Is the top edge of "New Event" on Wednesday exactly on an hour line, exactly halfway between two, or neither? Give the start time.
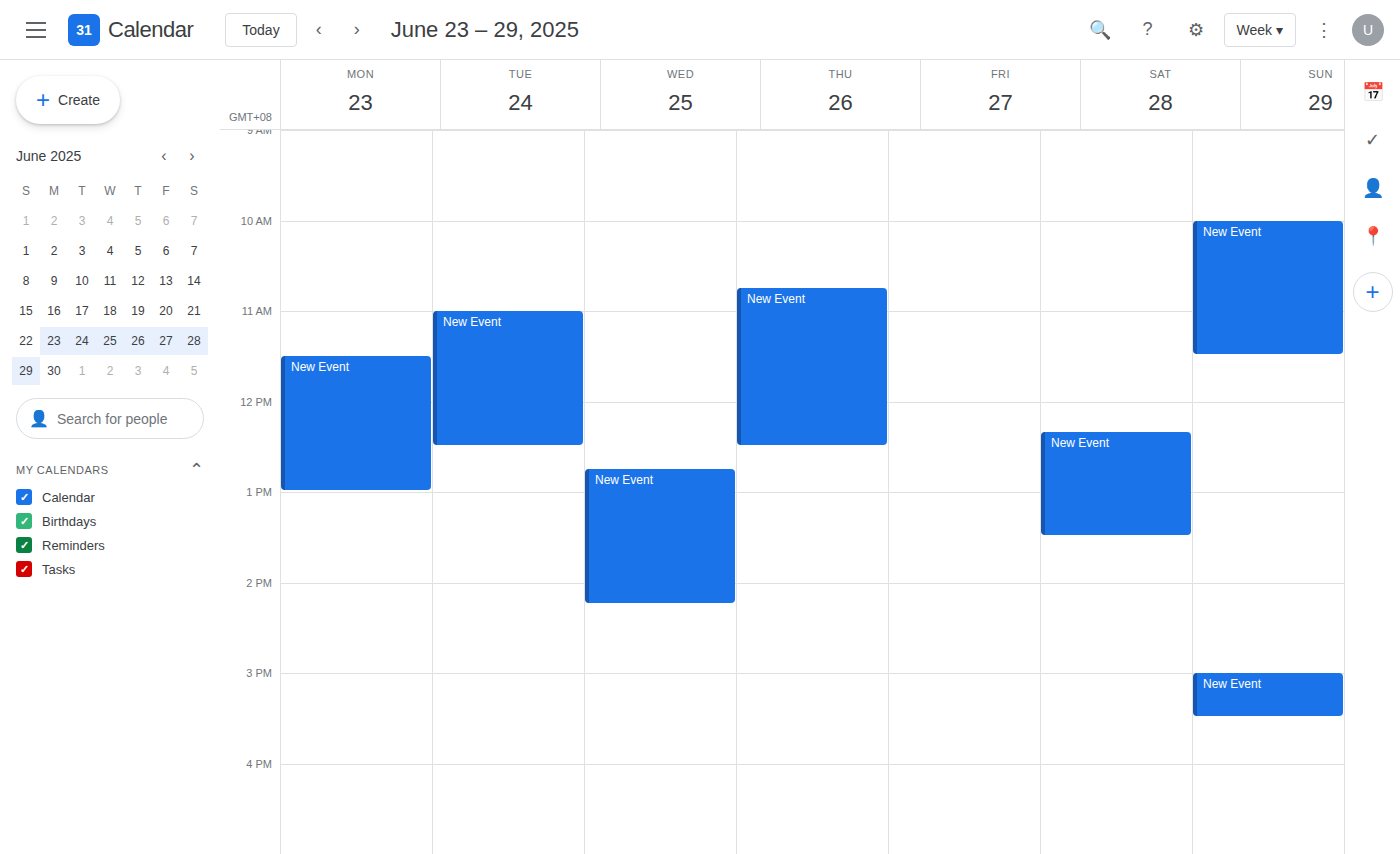
12:45 -- neither: three quarters of the way from the 12:00 line to the 13:00 line.